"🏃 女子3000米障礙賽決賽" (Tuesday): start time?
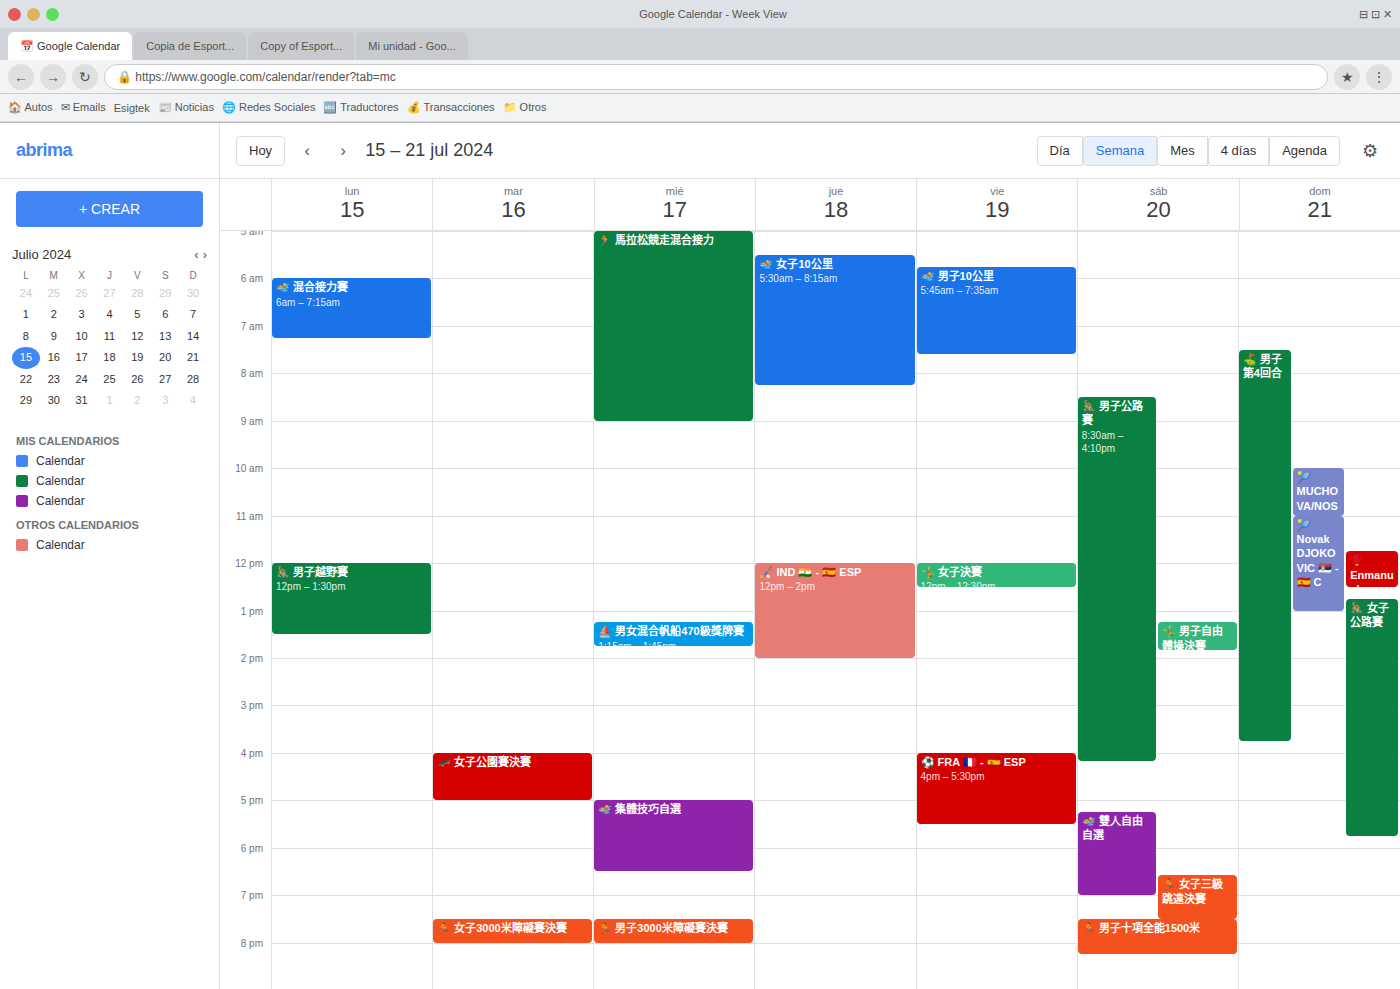
7:30 PM